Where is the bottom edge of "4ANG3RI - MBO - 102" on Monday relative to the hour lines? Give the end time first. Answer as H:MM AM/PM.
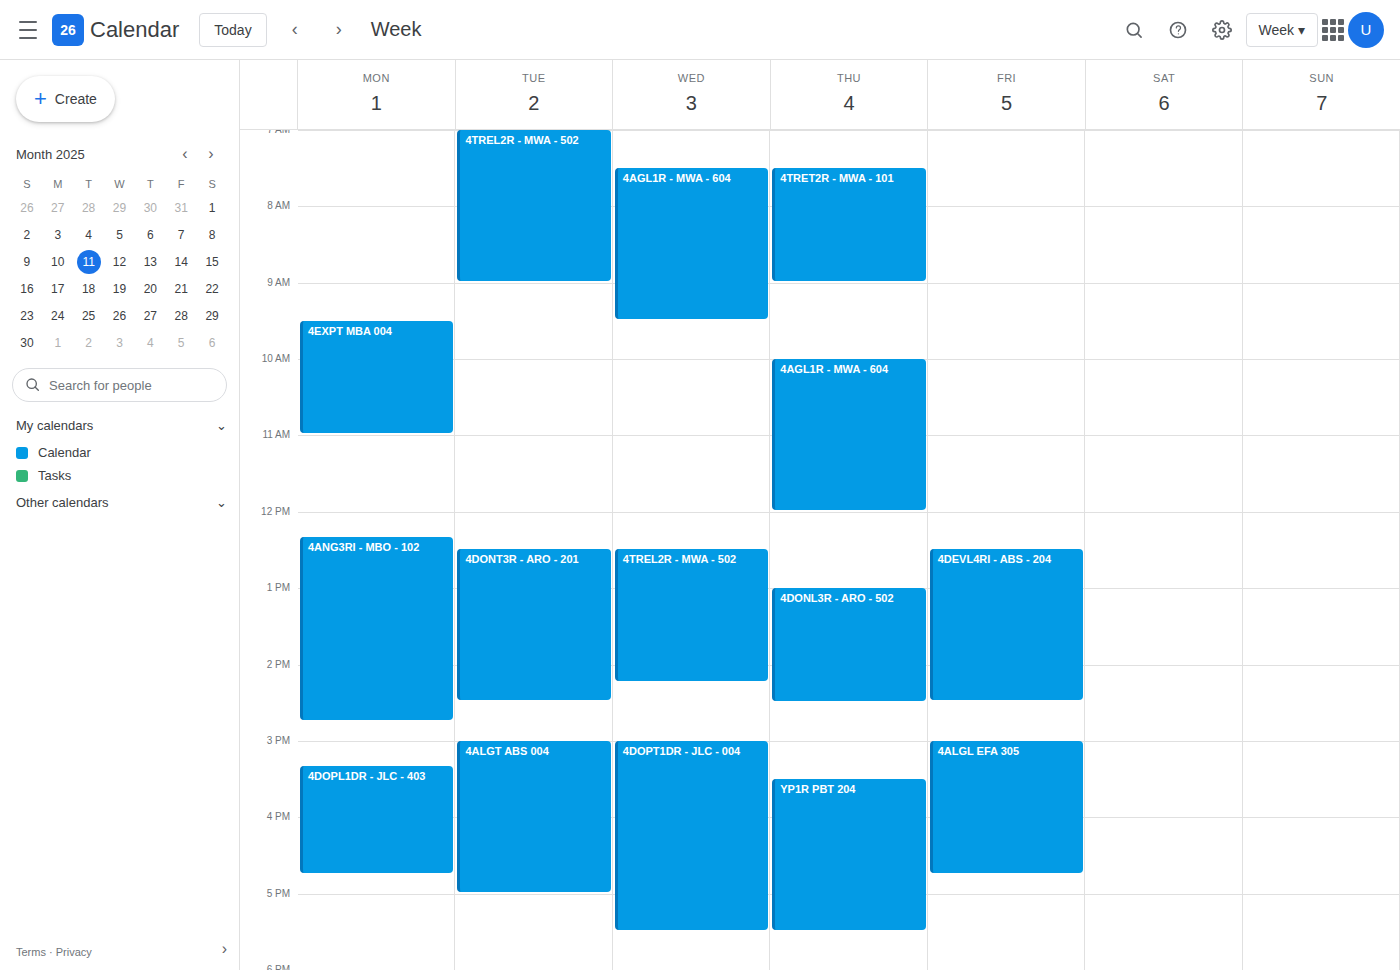
2:45 PM -- neither: three quarters of the way from the 2 PM line to the 3 PM line.